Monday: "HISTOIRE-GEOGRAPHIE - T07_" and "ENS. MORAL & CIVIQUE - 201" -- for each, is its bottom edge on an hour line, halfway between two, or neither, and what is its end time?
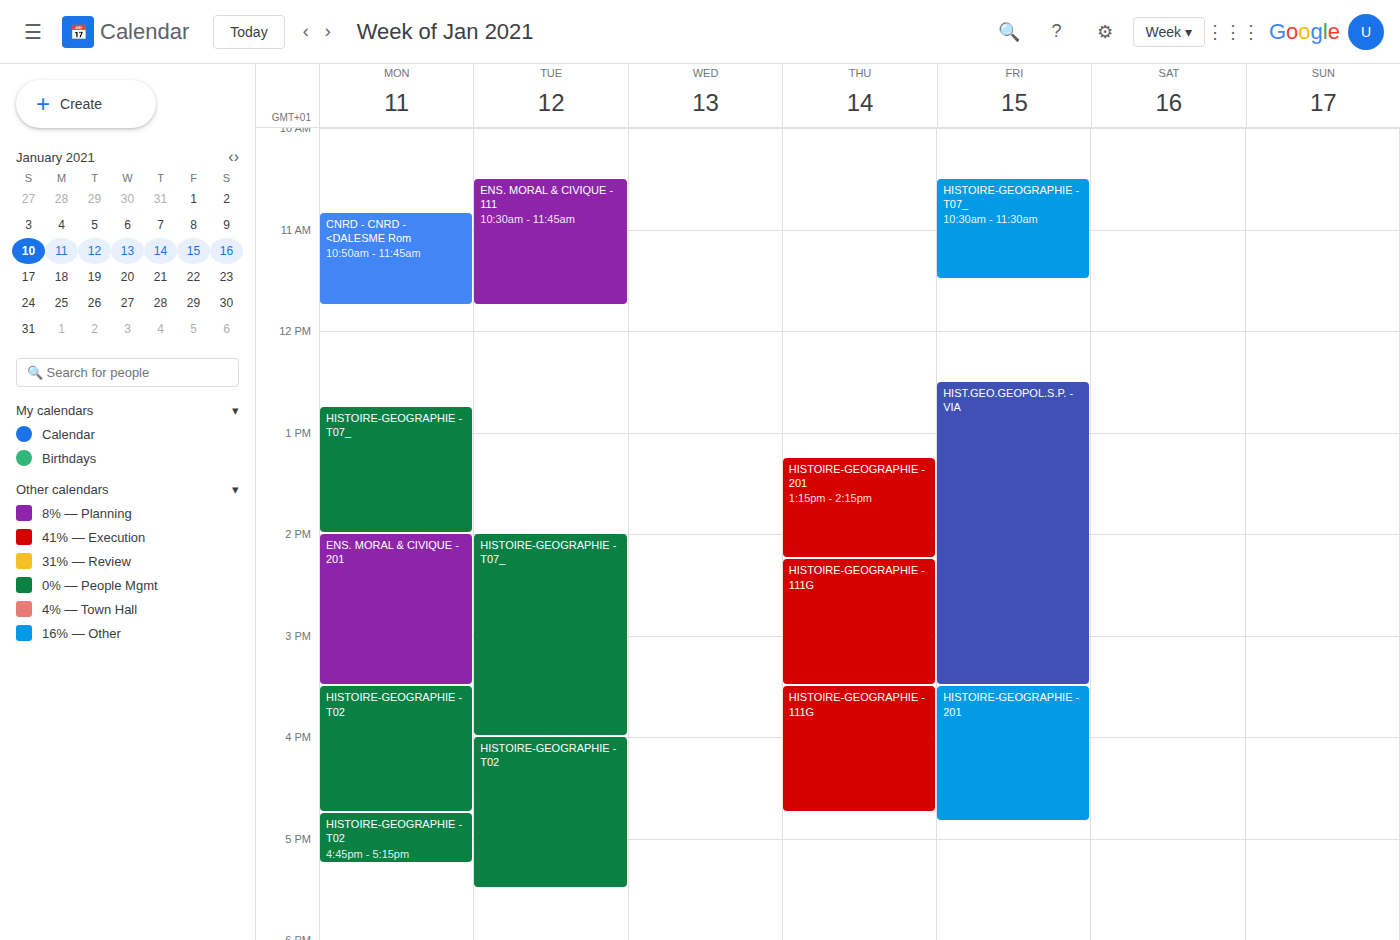
"HISTOIRE-GEOGRAPHIE - T07_": 2:00 PM, exactly on the 2 PM line. "ENS. MORAL & CIVIQUE - 201": 3:30 PM, halfway between the 3 PM and 4 PM lines.